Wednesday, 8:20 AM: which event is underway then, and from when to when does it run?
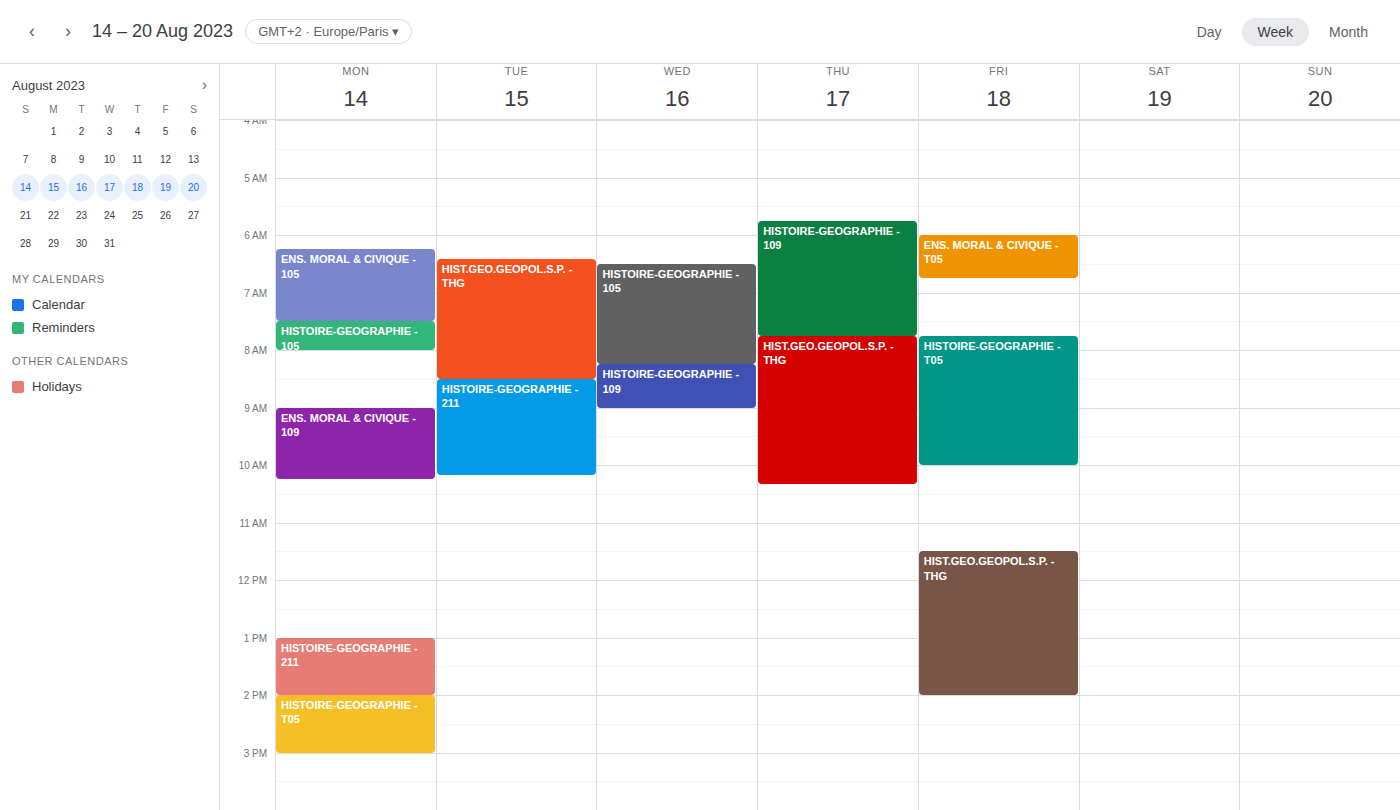
"HISTOIRE-GEOGRAPHIE - 109", 8:15 AM to 9:00 AM